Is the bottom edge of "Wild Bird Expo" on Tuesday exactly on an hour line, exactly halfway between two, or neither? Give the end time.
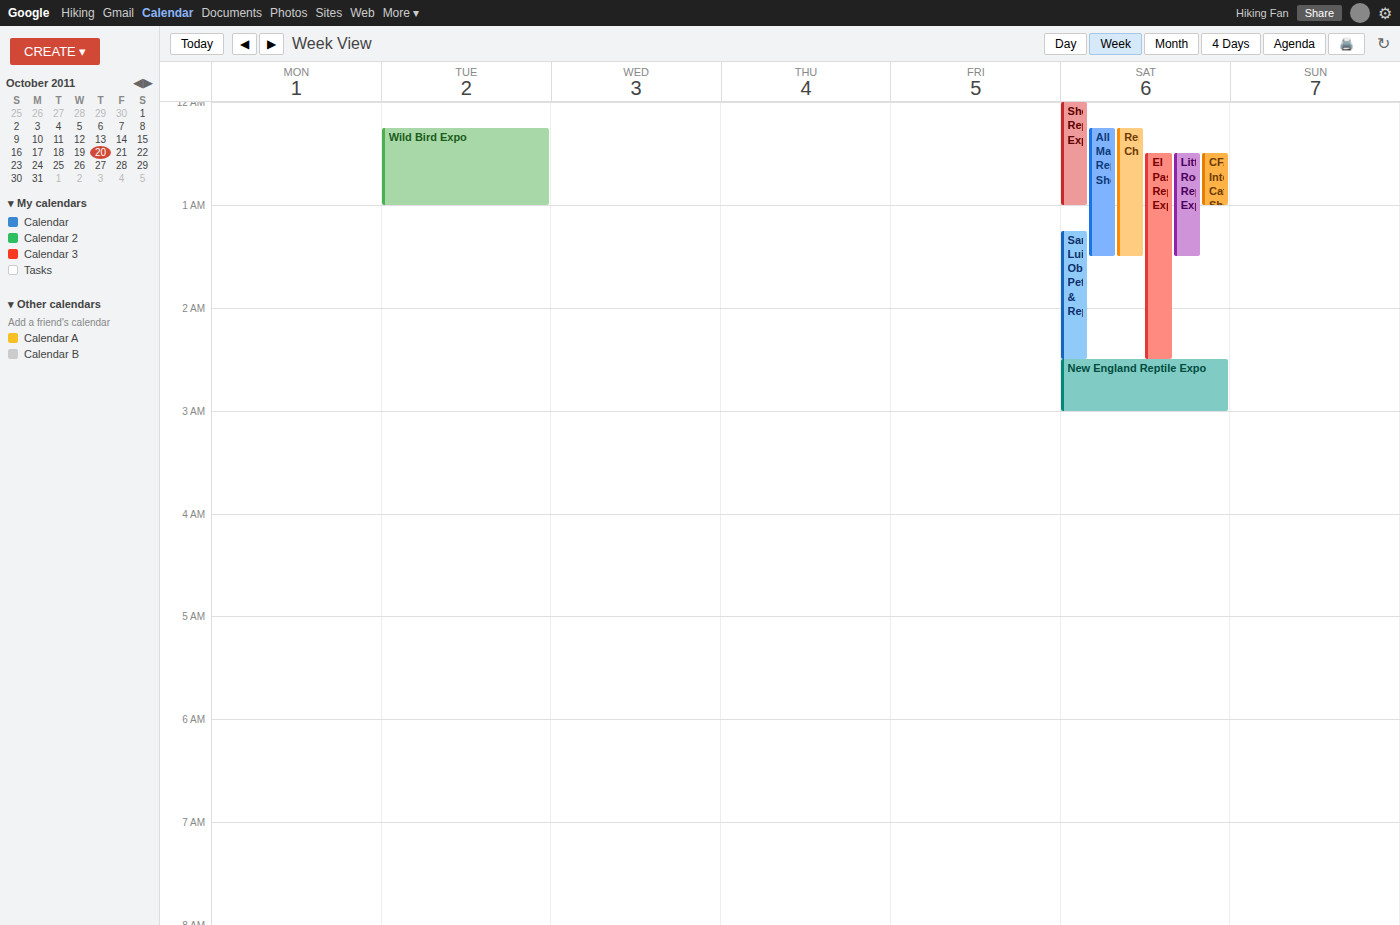
1:00 AM -- exactly on the 1 AM line.